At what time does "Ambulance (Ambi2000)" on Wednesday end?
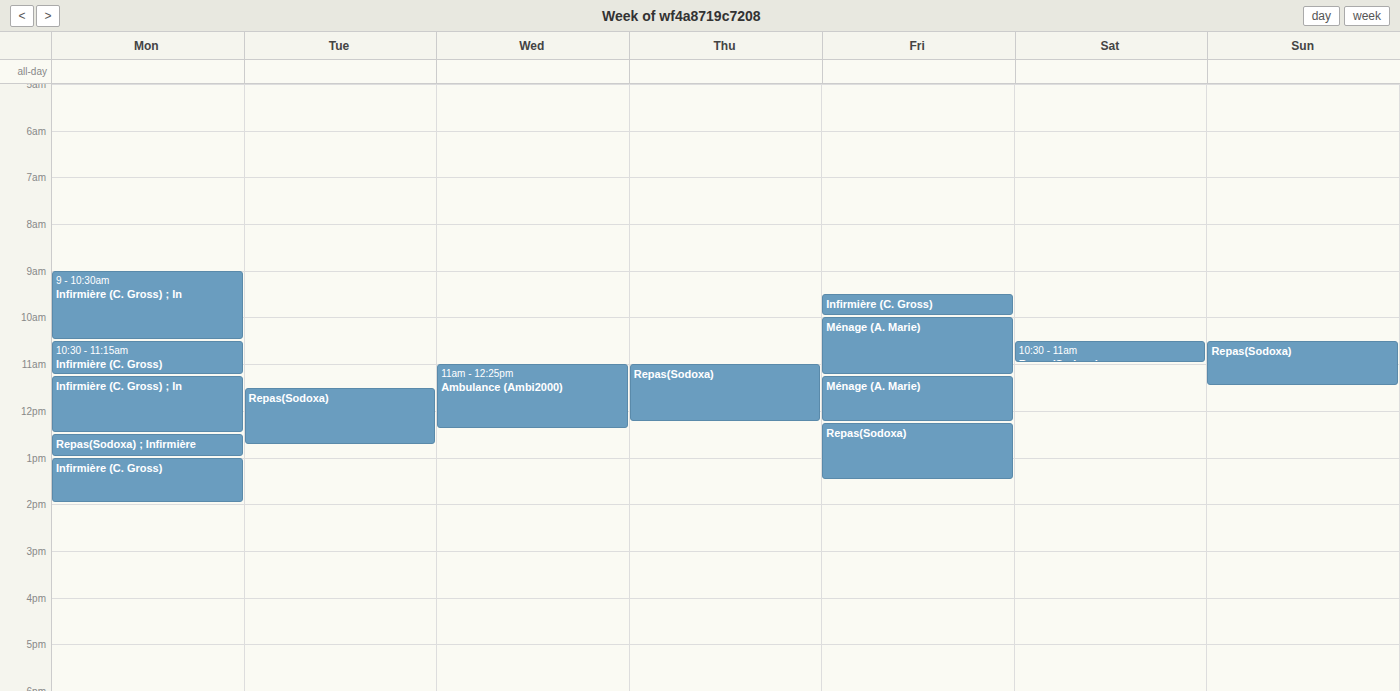
12:25